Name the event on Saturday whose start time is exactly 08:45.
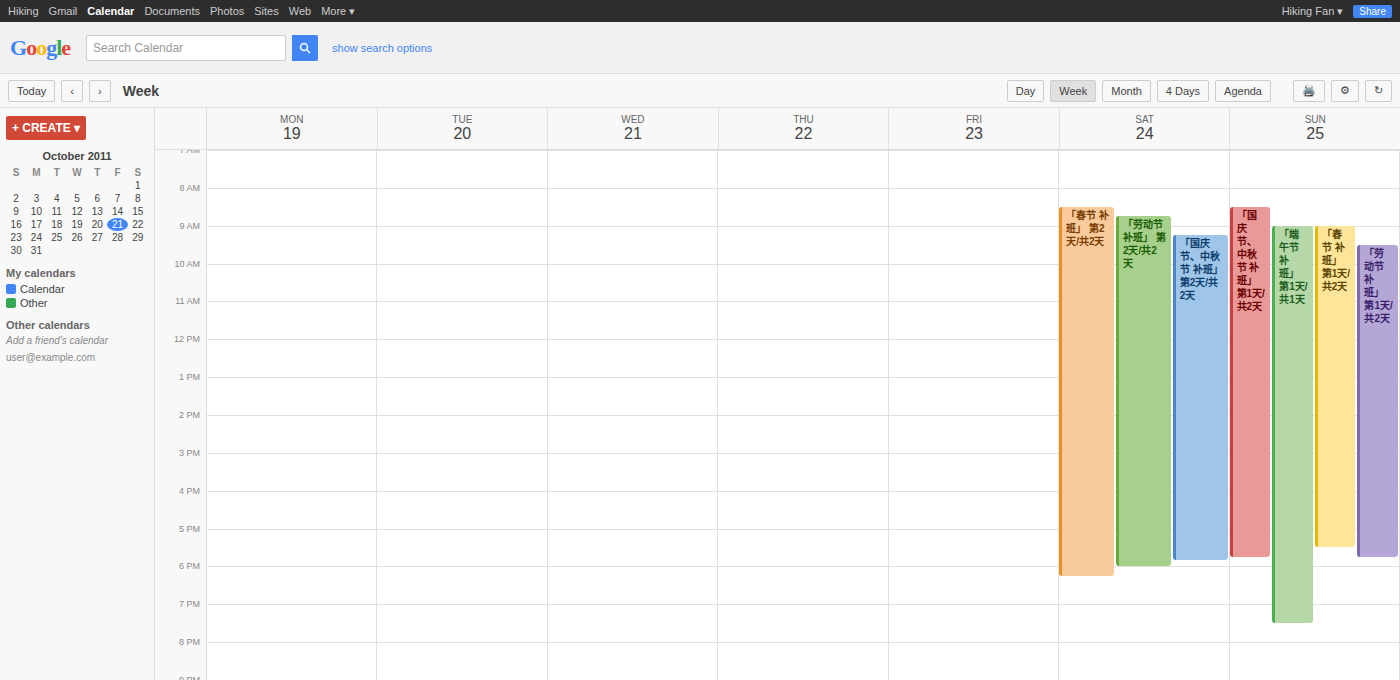
"「劳动节 补班」 第2天/共2天"